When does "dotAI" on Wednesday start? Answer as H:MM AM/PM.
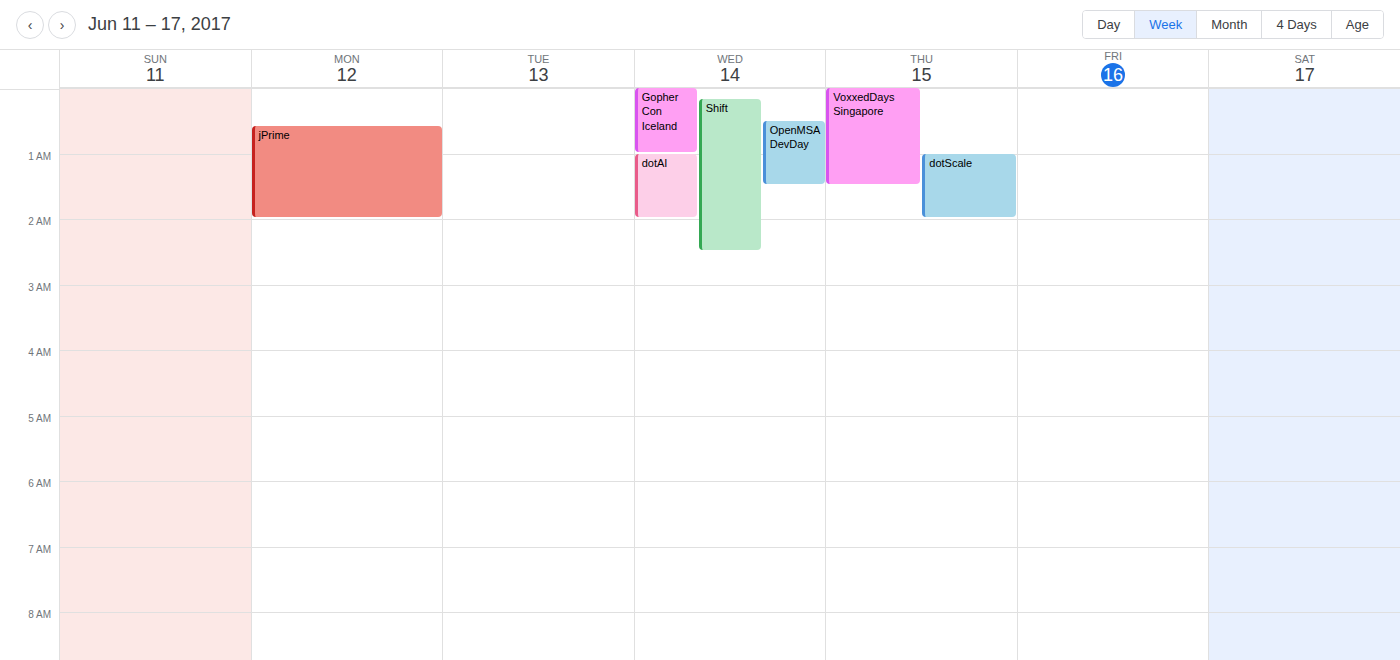
1:00 AM